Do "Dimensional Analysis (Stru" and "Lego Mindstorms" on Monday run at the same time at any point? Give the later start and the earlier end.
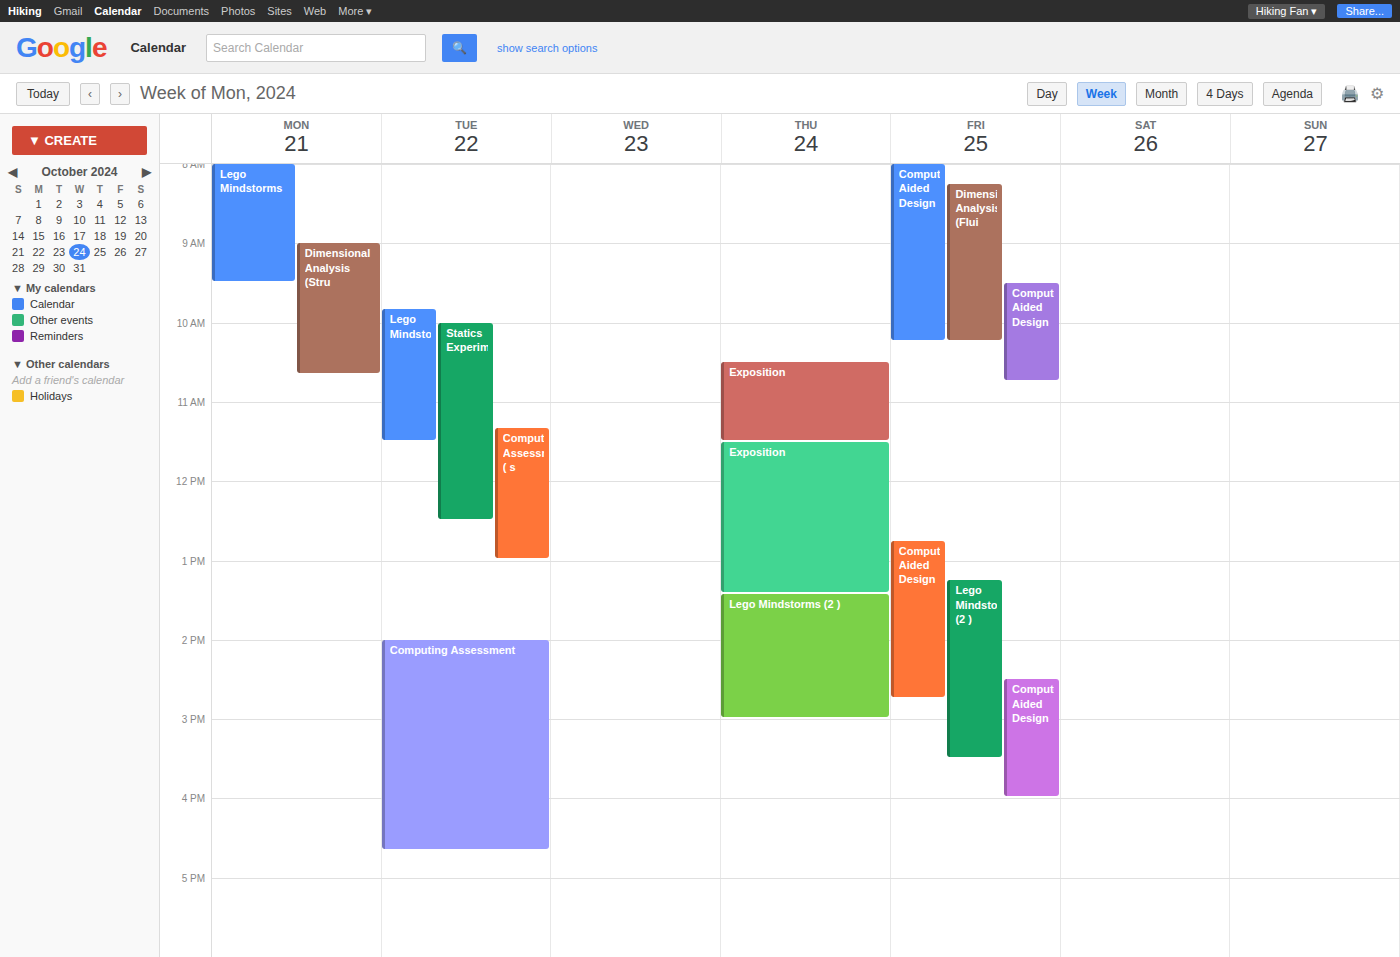
"Dimensional Analysis (Stru" starts at 9:00 AM, before "Lego Mindstorms" ends at 9:30 AM -- they overlap.